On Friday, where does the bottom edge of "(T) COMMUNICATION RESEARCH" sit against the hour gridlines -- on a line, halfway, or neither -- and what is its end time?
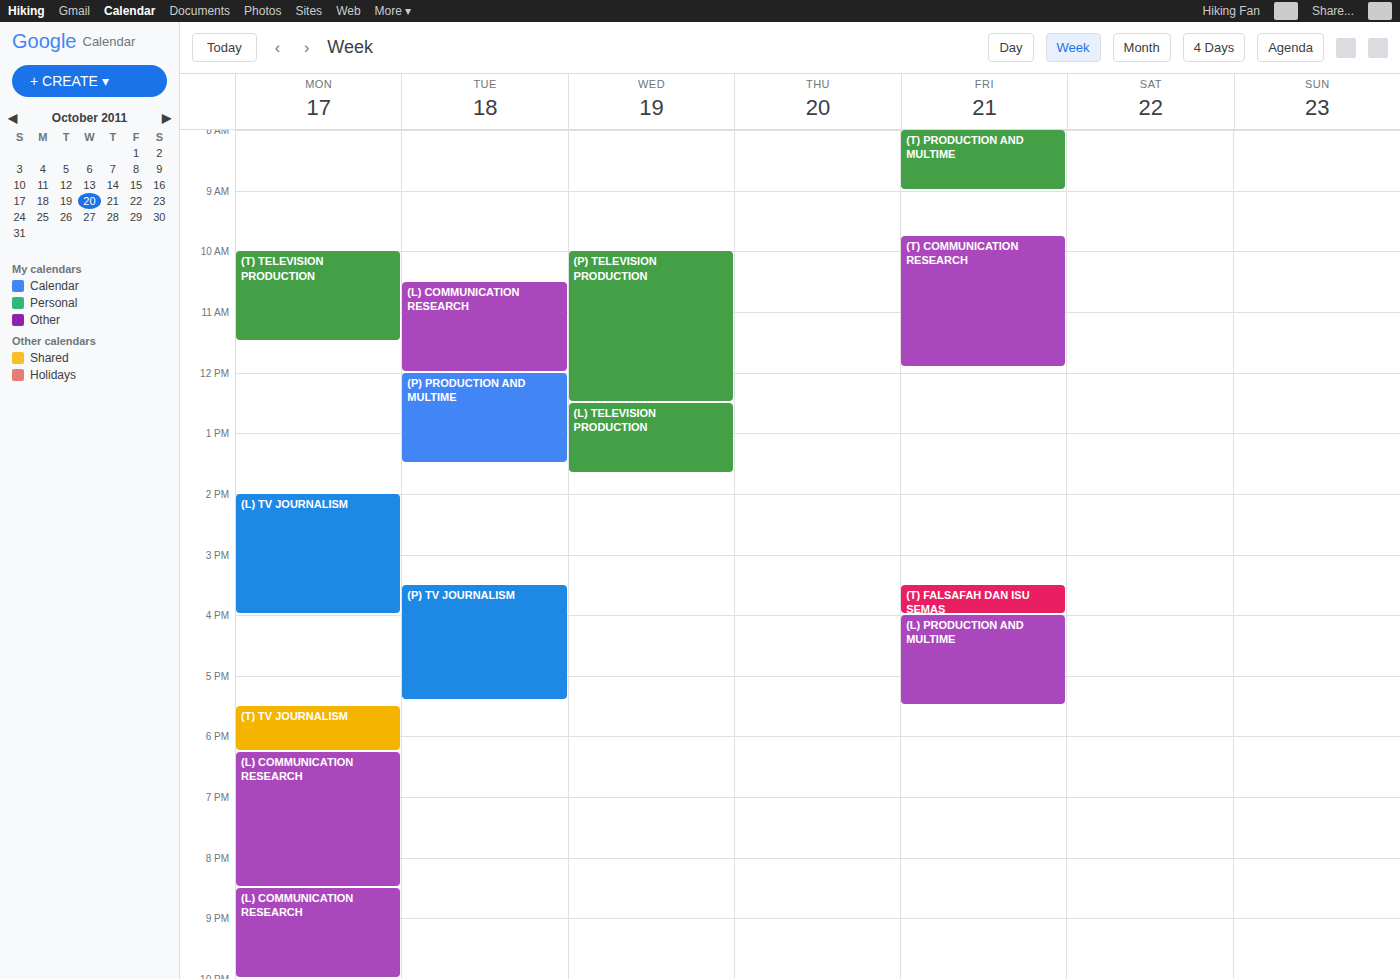
11:55 AM -- neither: 55 minutes below the 11 AM line and 5 minutes above the 12 PM line.